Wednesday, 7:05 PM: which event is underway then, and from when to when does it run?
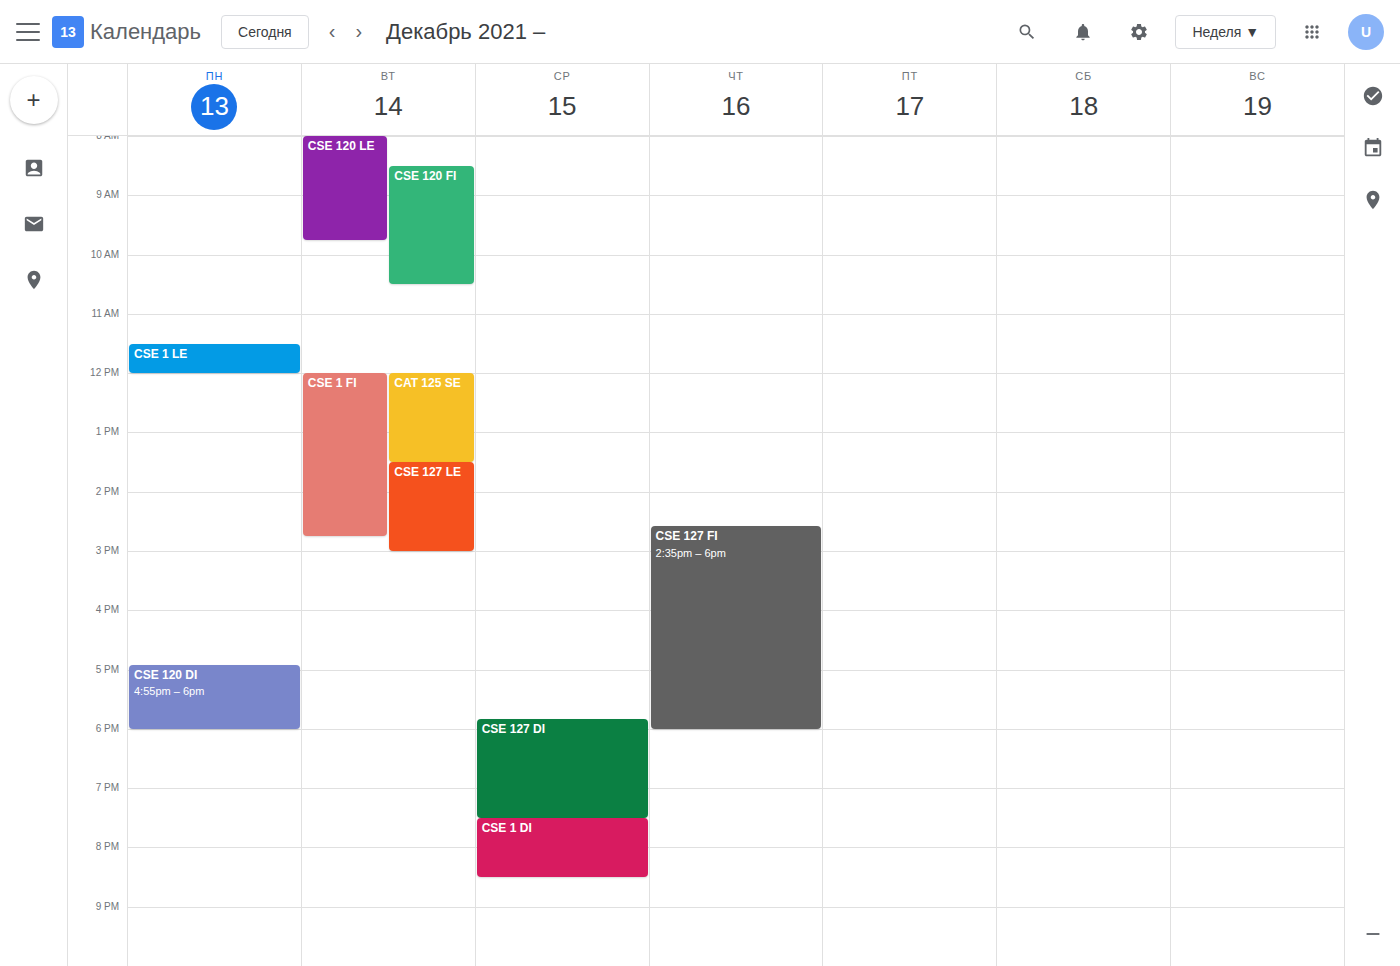
"CSE 127 DI", 5:50 PM to 7:30 PM